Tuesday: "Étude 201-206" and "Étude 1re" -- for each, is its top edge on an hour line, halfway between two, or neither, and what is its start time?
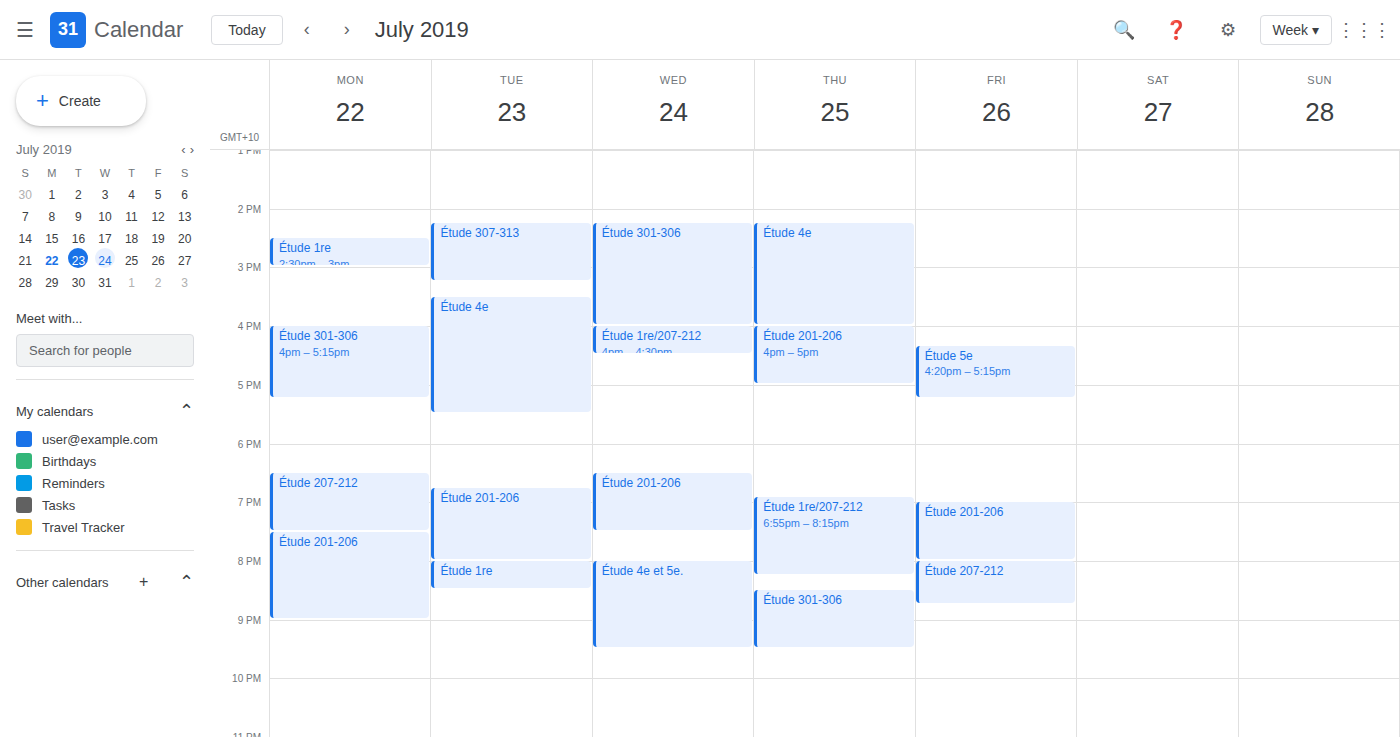
"Étude 201-206": 6:45 PM, neither: three quarters of the way from the 6 PM line to the 7 PM line. "Étude 1re": 8:00 PM, exactly on the 8 PM line.